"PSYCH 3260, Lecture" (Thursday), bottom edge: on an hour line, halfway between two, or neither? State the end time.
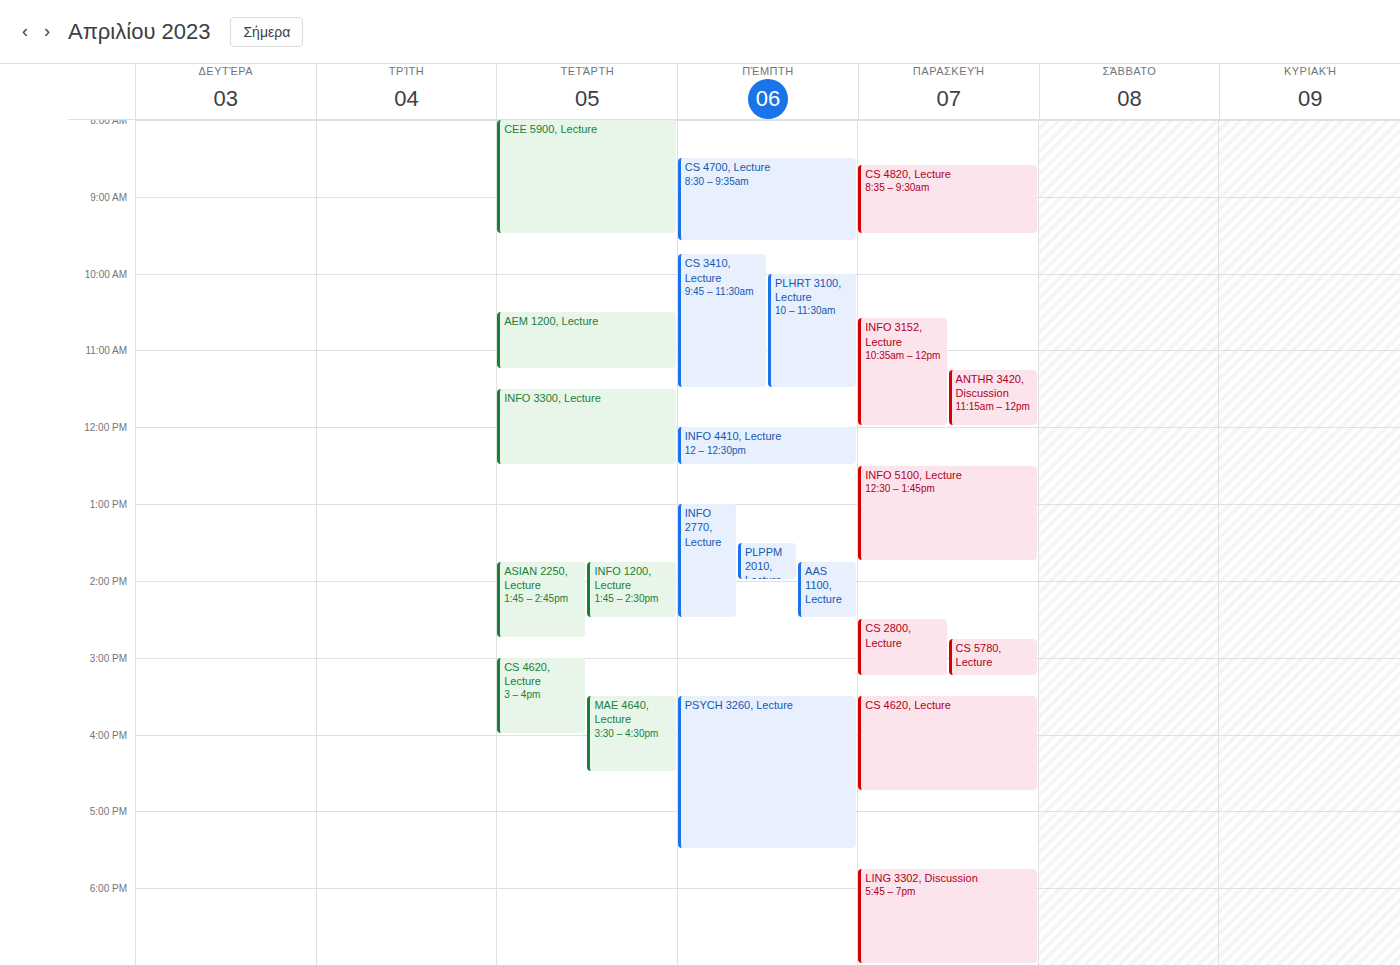
5:30 PM -- halfway between the 5 PM and 6 PM lines.